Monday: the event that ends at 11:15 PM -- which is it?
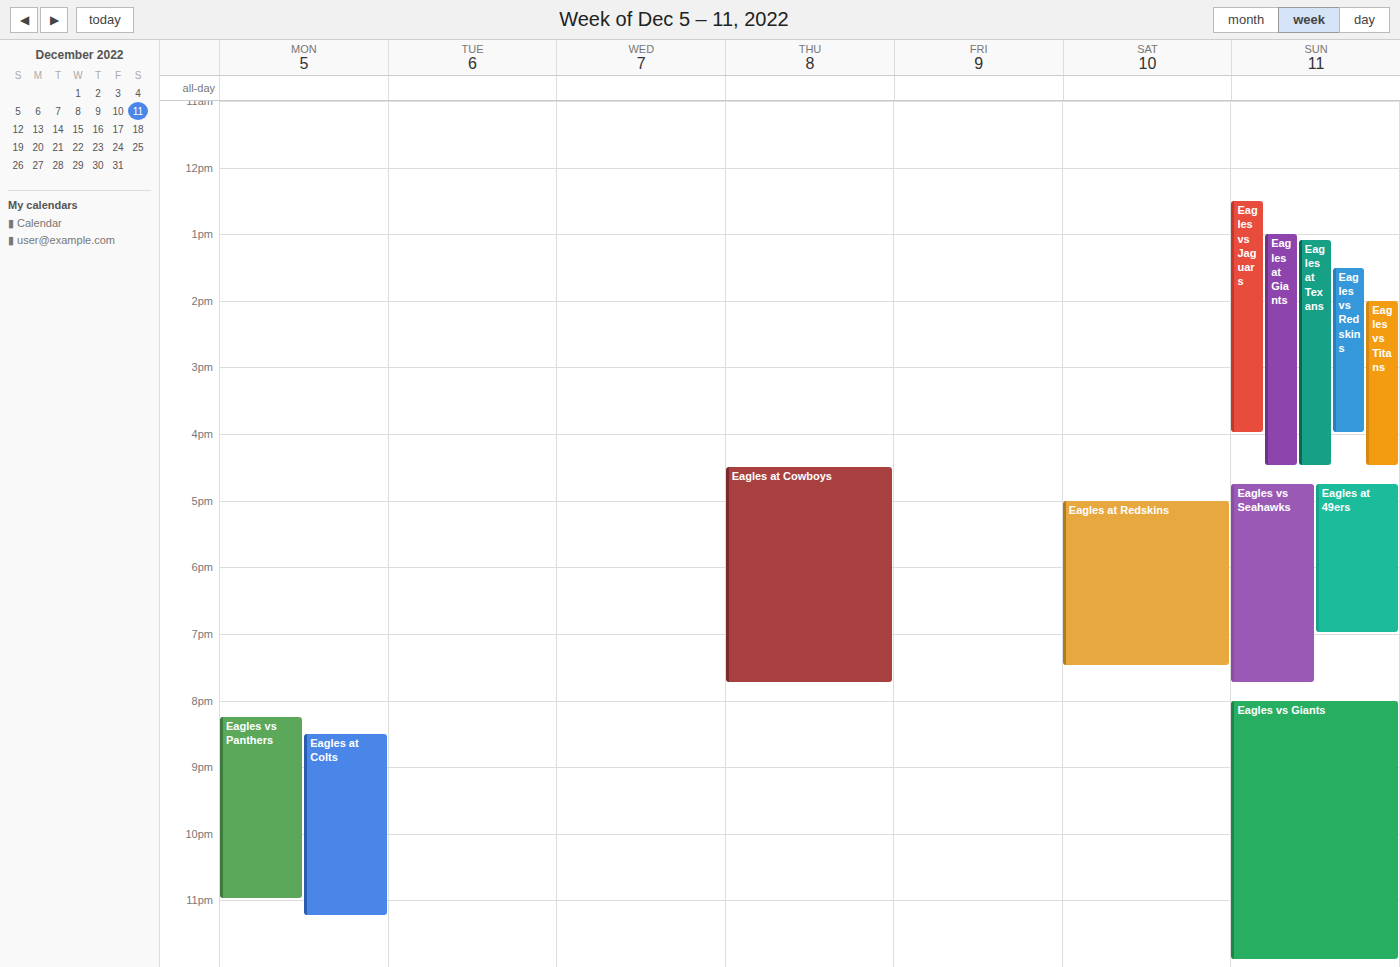
"Eagles at Colts"